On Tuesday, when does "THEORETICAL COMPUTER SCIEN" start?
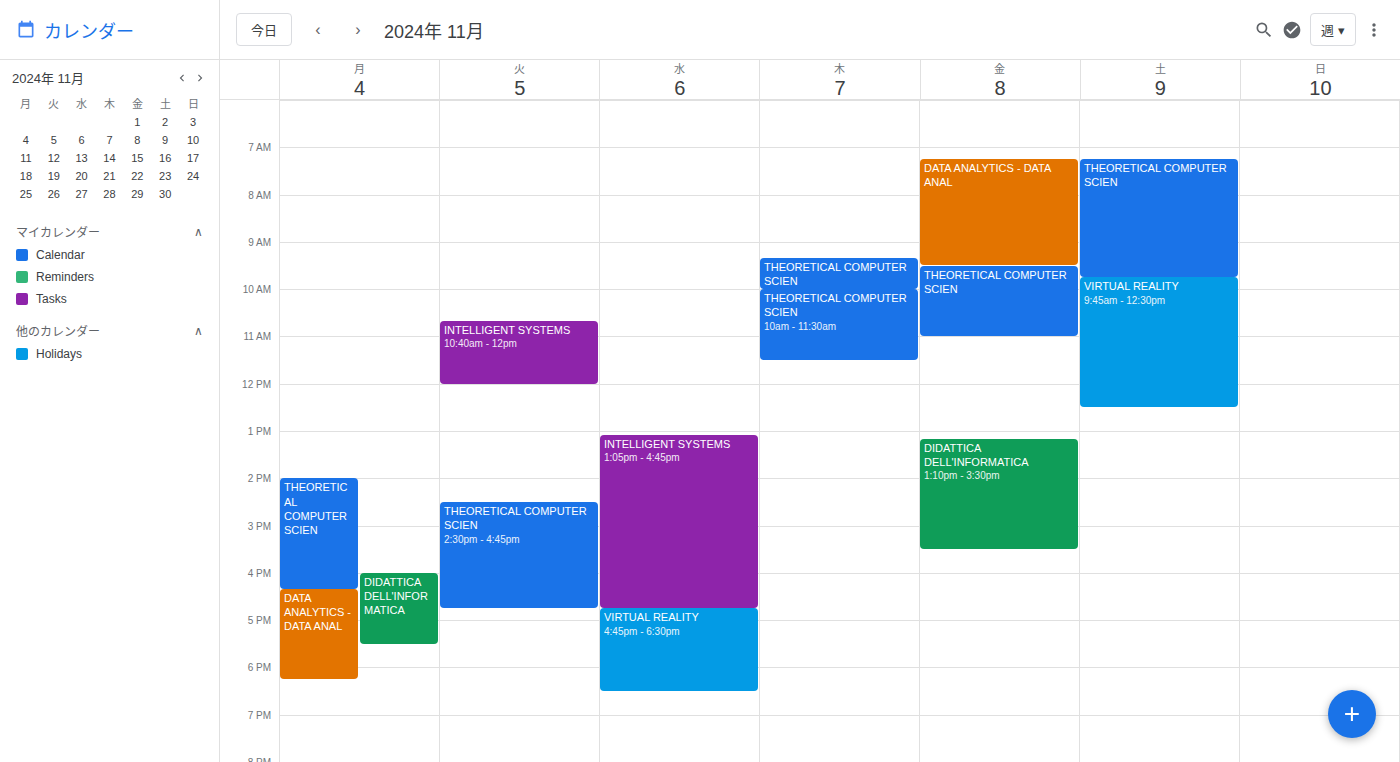
2:30 PM